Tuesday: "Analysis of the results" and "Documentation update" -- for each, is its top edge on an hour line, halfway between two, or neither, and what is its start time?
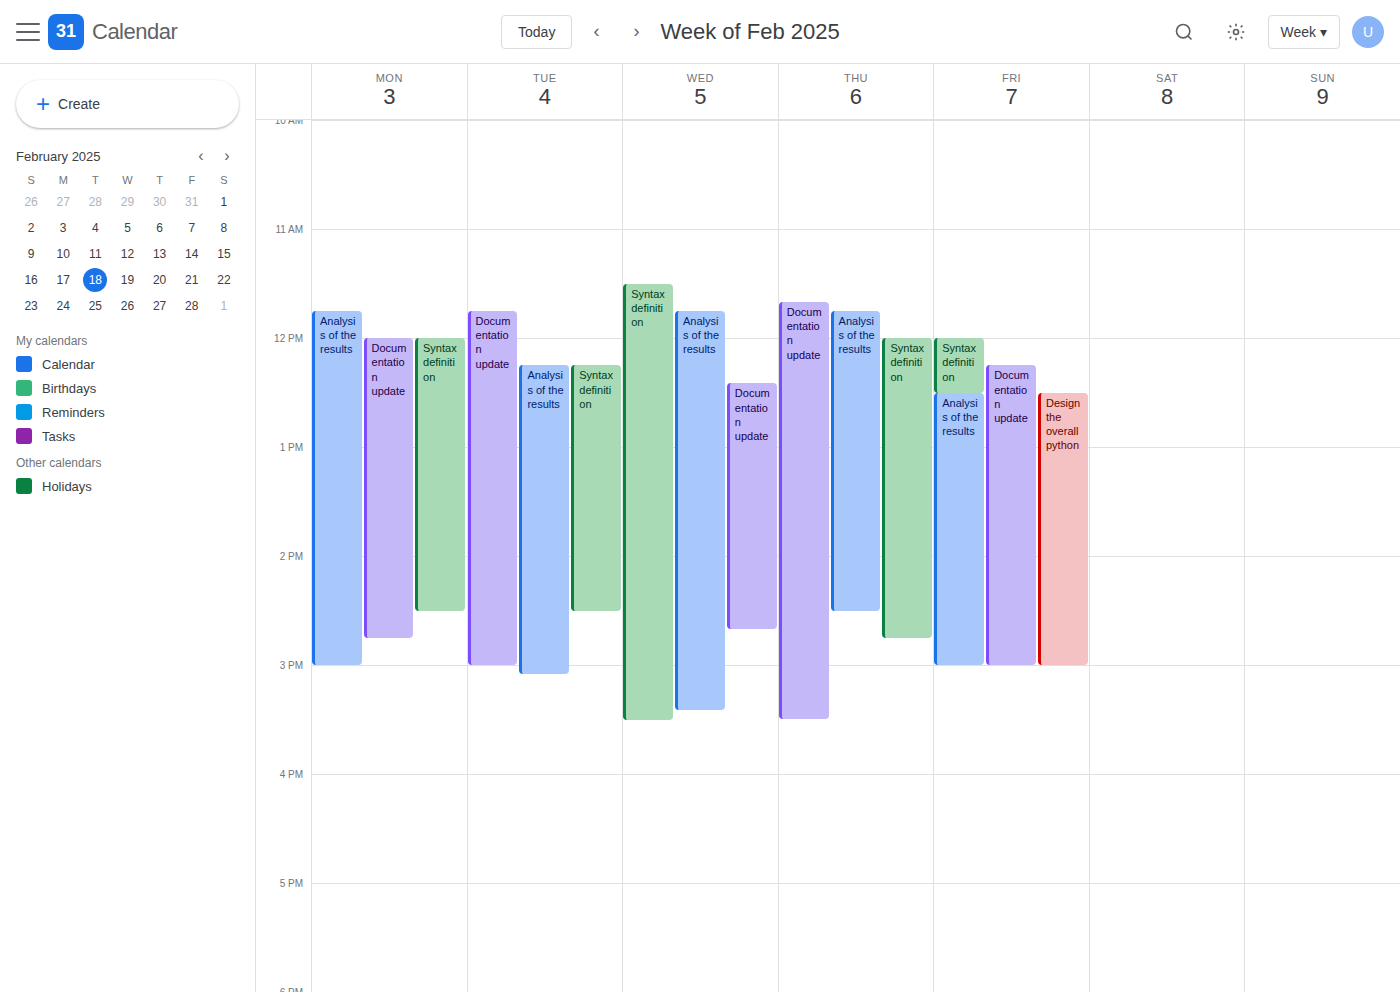
"Analysis of the results": 12:15 PM, neither: a quarter of the way from the 12 PM line to the 1 PM line. "Documentation update": 11:45 AM, neither: three quarters of the way from the 11 AM line to the 12 PM line.